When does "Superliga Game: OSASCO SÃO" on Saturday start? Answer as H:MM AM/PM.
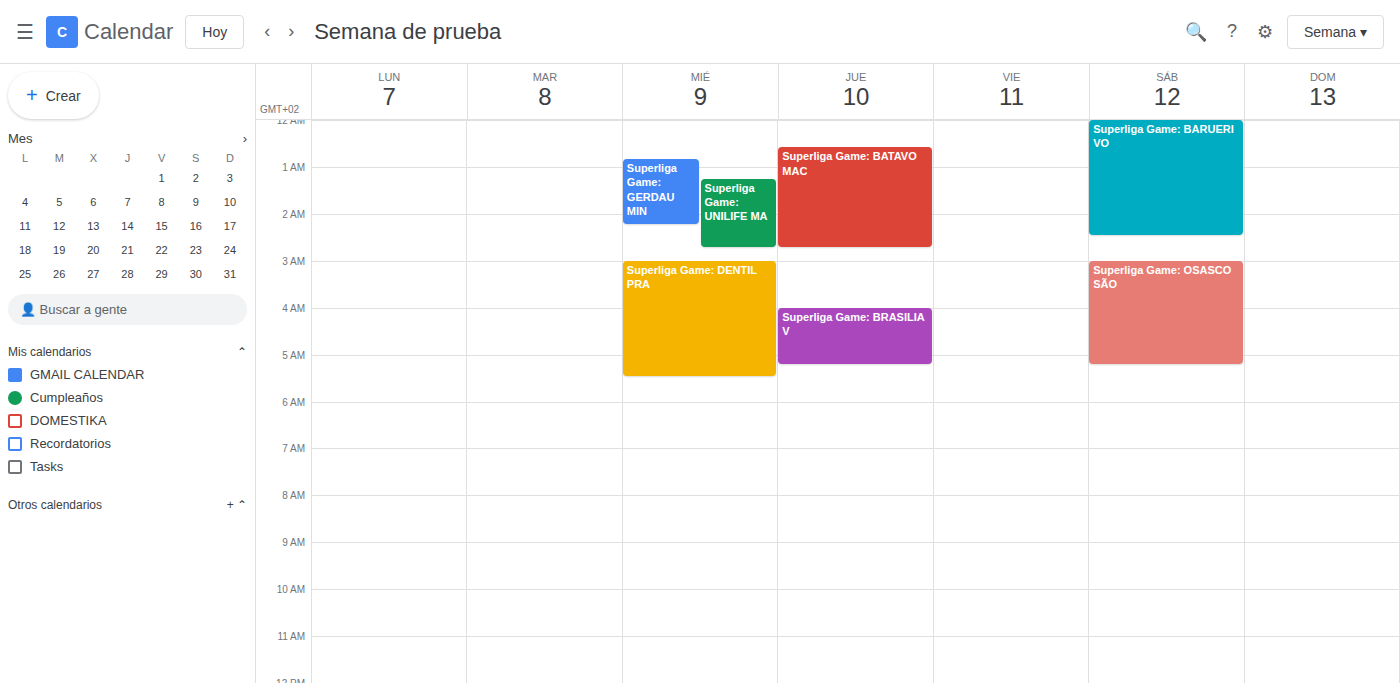
3:00 AM